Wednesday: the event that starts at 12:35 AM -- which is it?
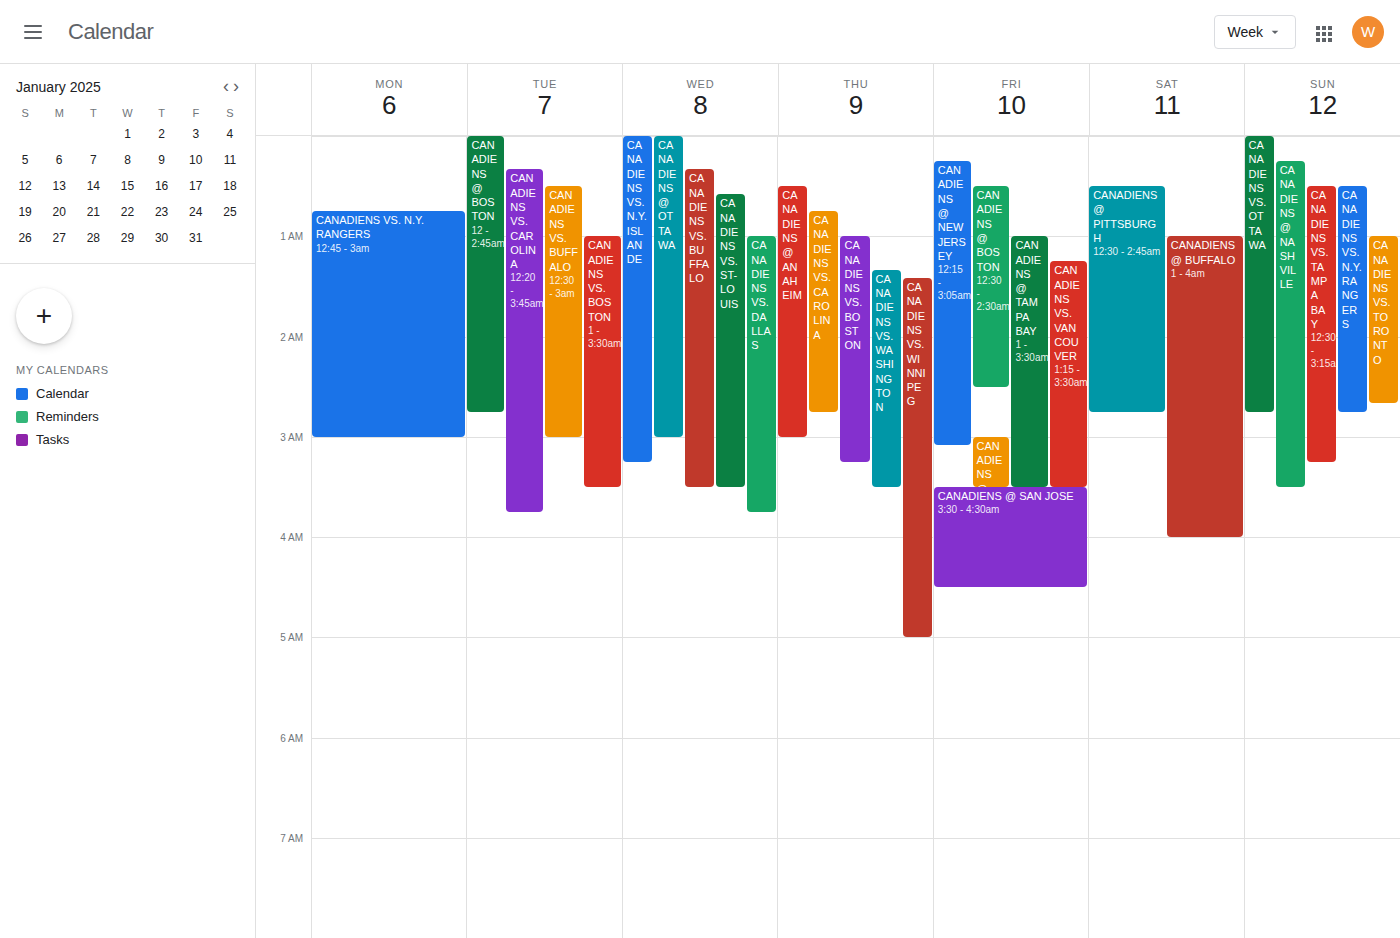
"CANADIENS VS. ST-LOUIS"